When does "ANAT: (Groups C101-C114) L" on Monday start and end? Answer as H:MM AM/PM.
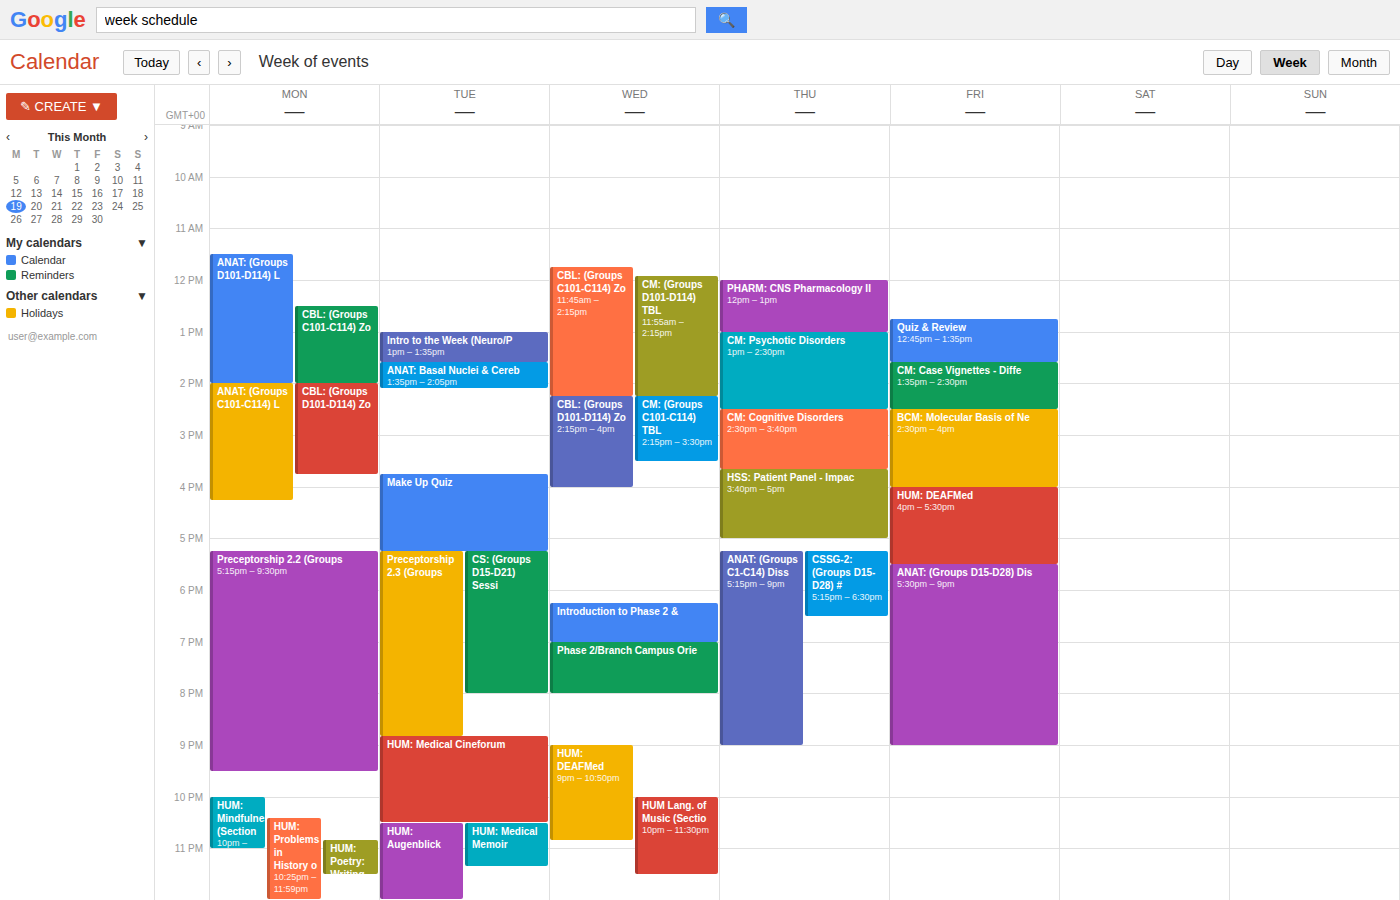
2:00 PM to 4:15 PM